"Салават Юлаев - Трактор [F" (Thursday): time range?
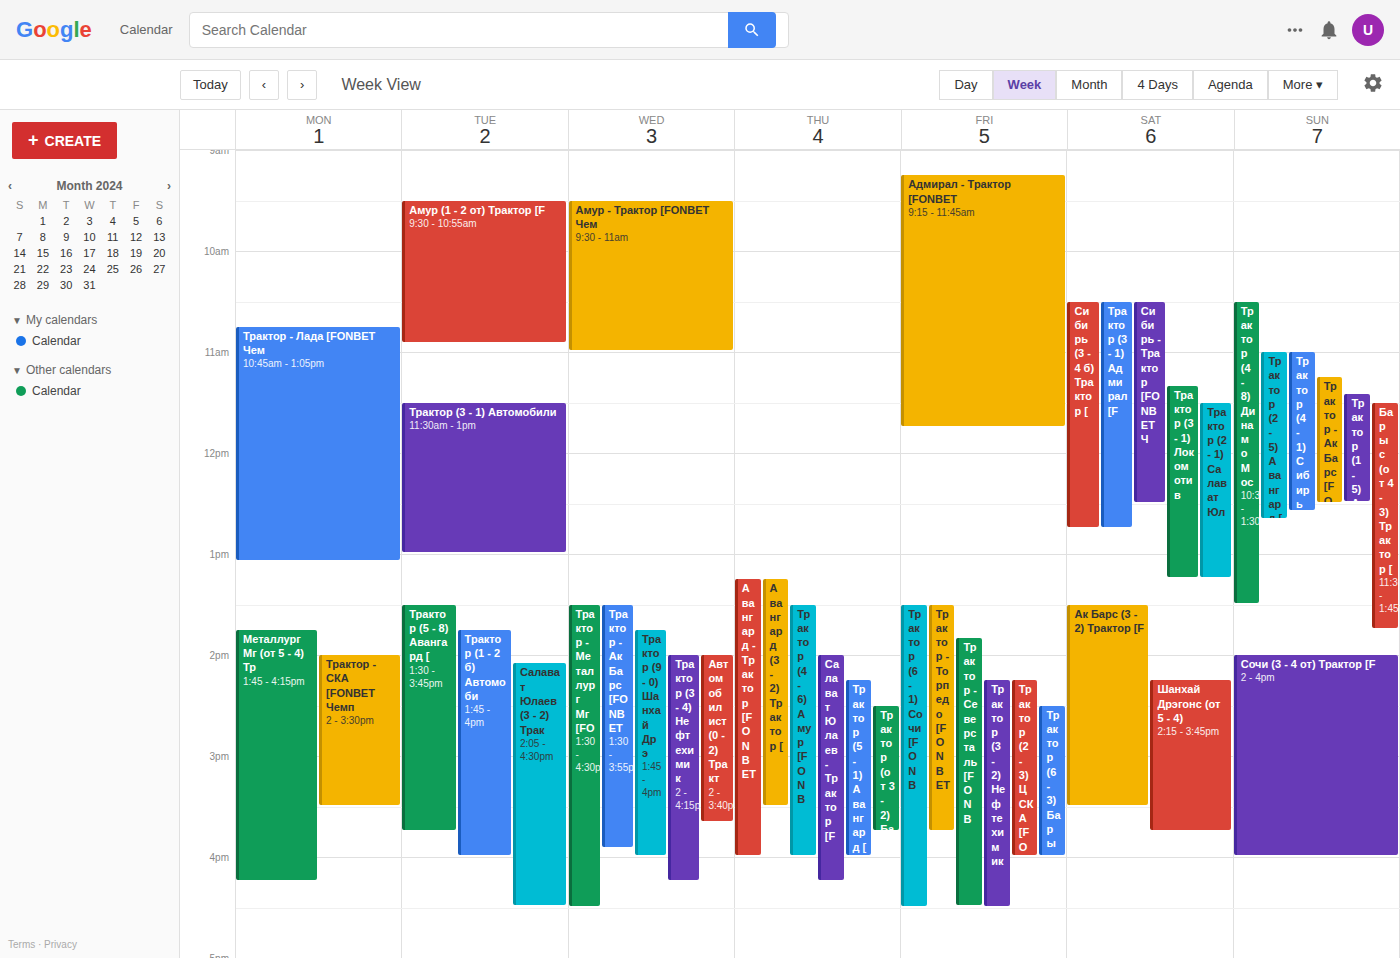
14:00 to 16:15